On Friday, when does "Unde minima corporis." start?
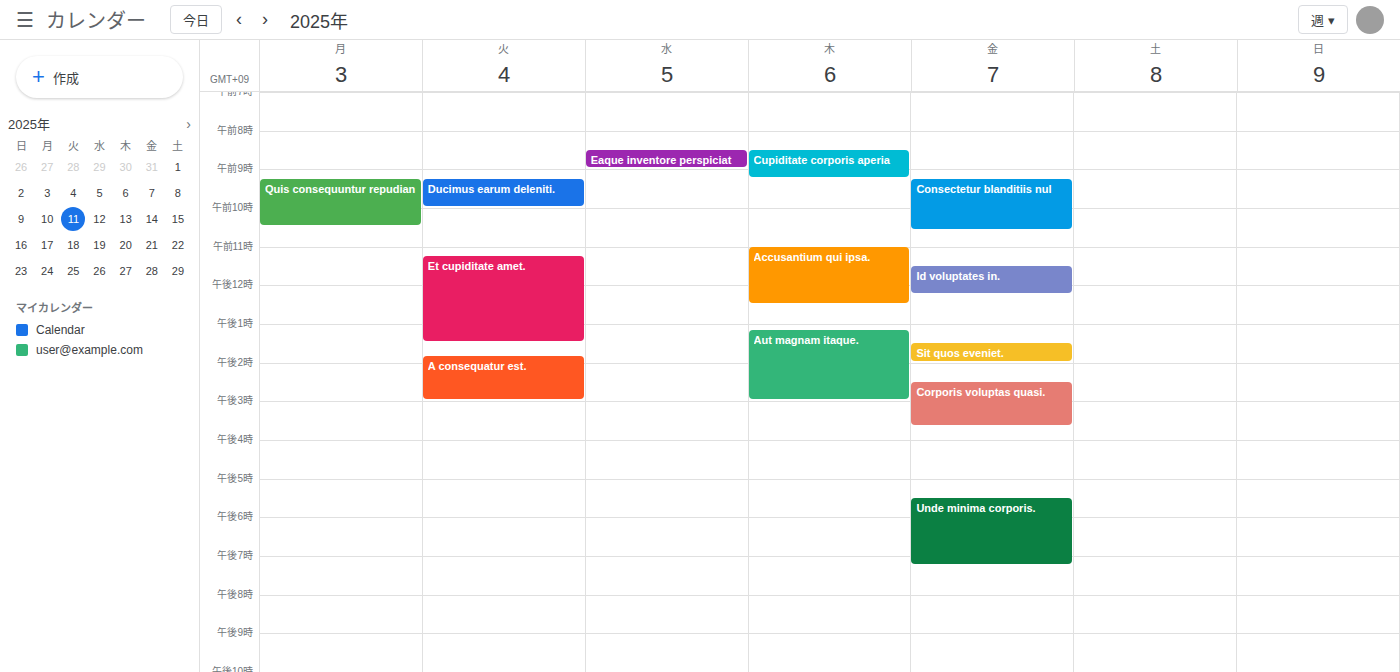
5:30 PM